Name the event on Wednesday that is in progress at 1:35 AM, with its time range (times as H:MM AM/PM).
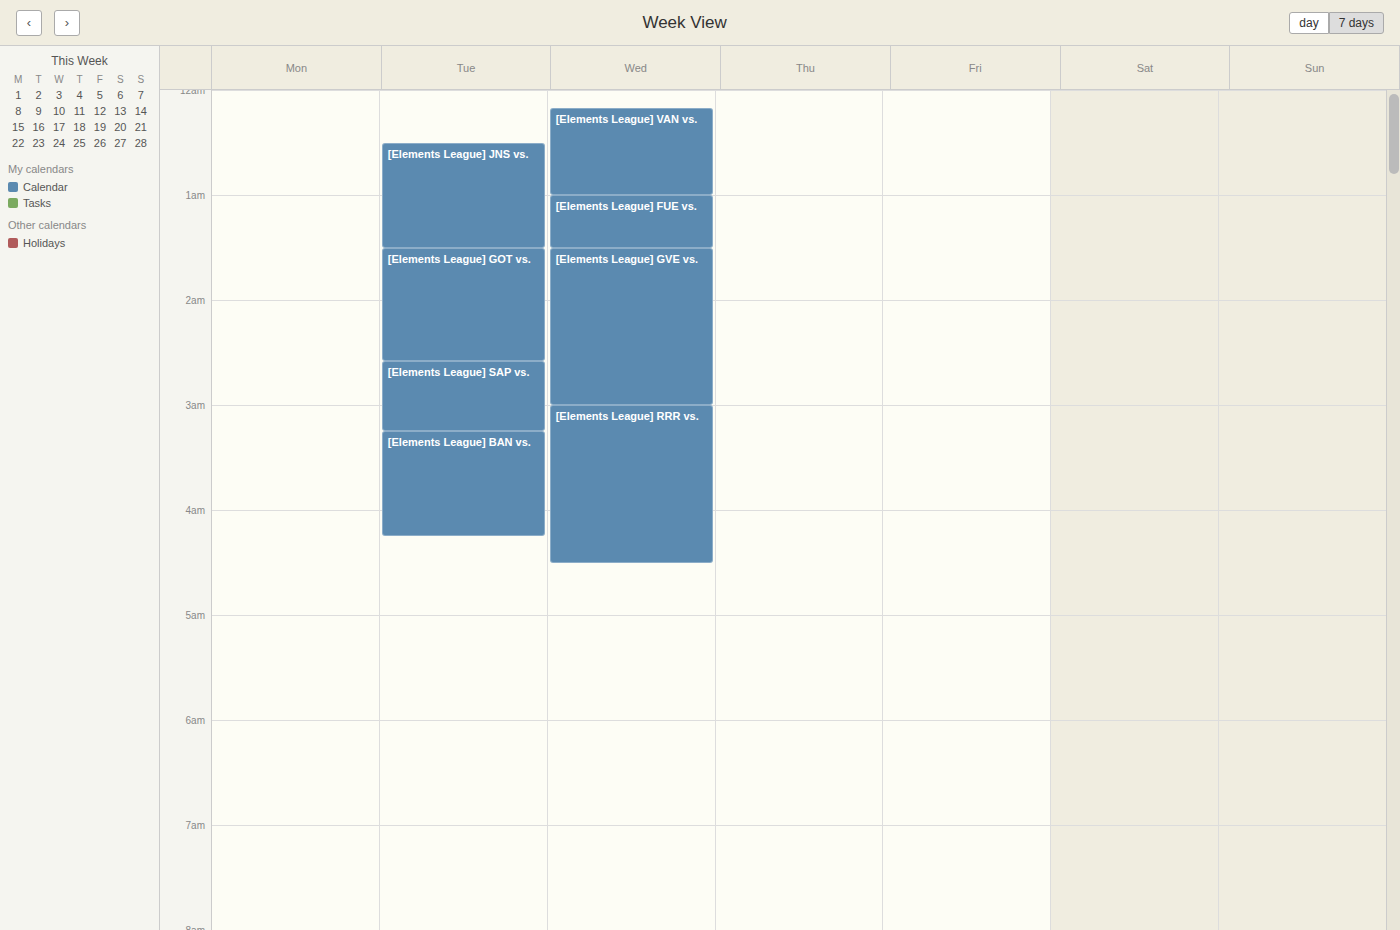
"[Elements League] GVE vs.", 1:30 AM to 3:00 AM